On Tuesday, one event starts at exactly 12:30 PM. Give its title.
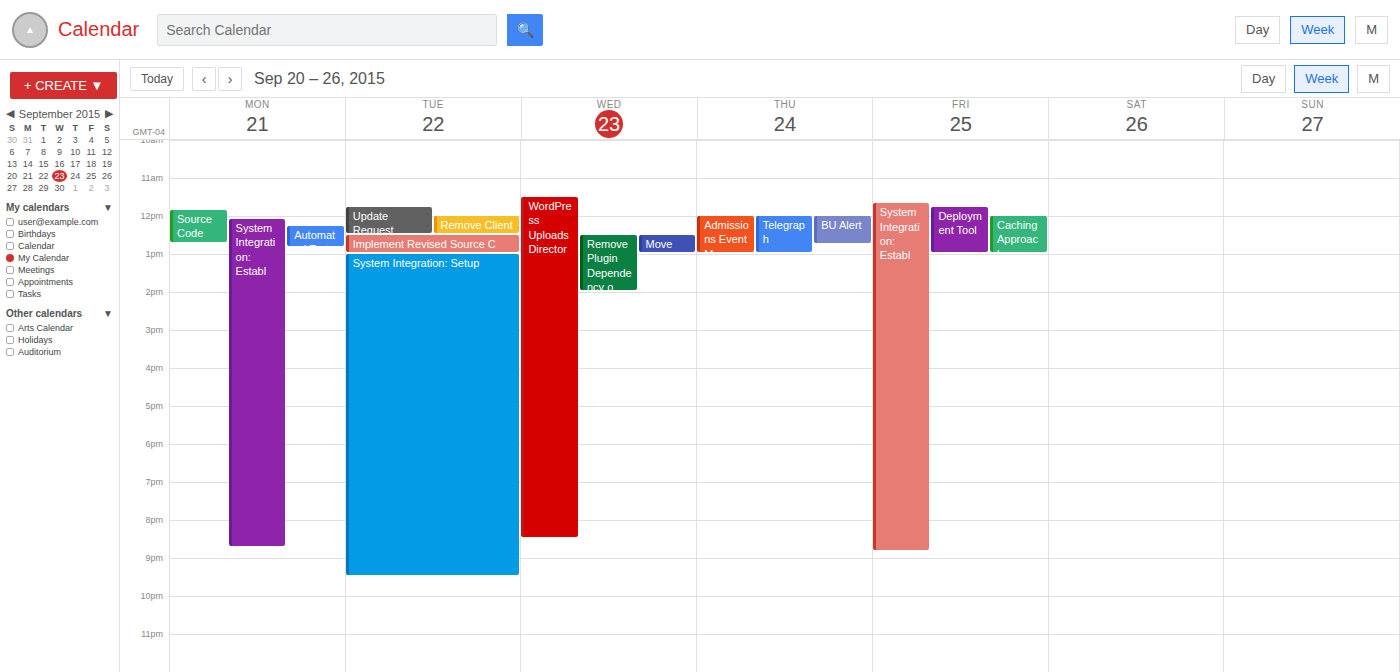
"Implement Revised Source C"